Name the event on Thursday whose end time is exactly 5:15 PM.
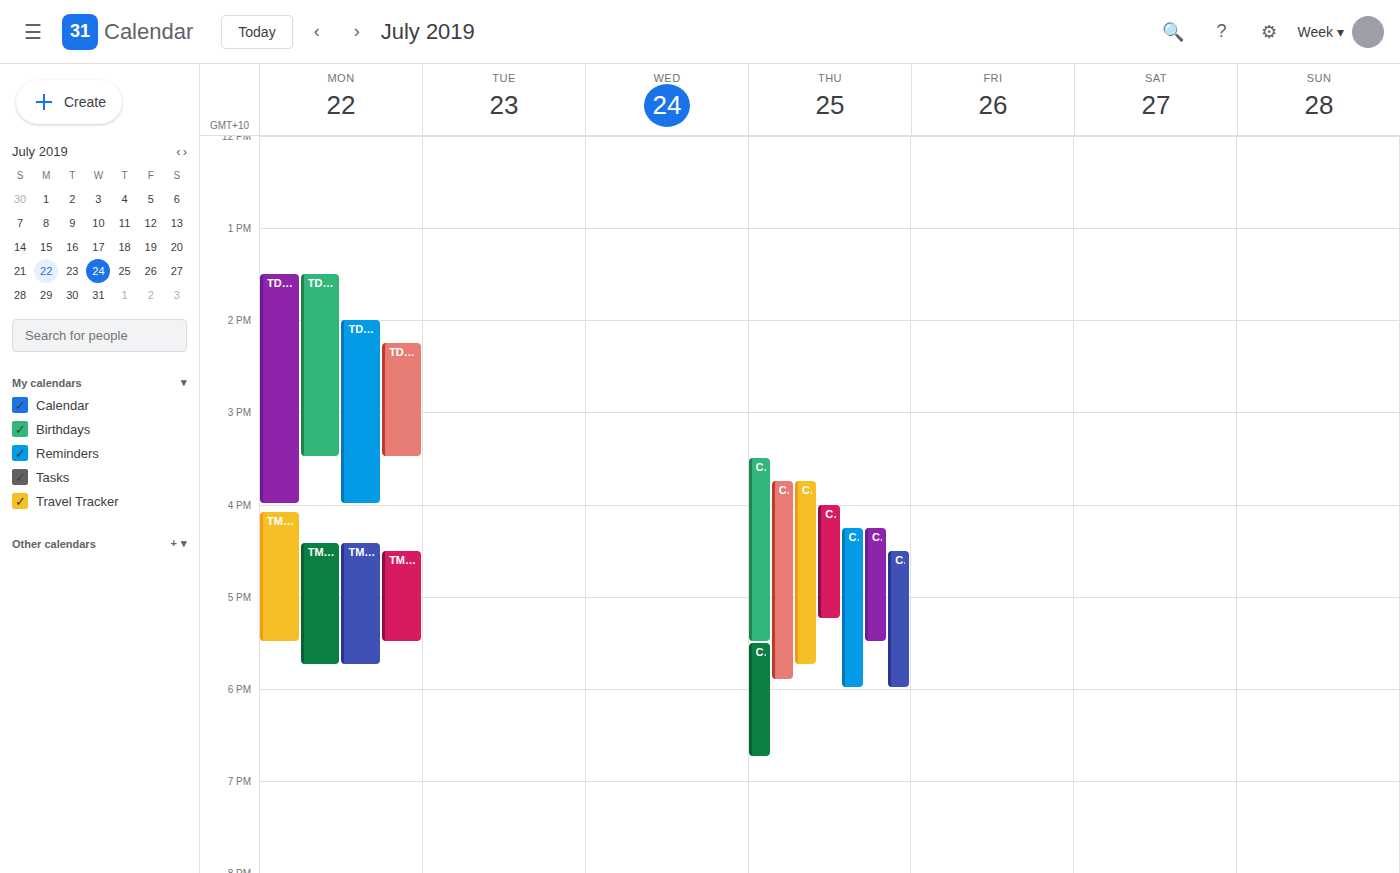
"Cours 9"